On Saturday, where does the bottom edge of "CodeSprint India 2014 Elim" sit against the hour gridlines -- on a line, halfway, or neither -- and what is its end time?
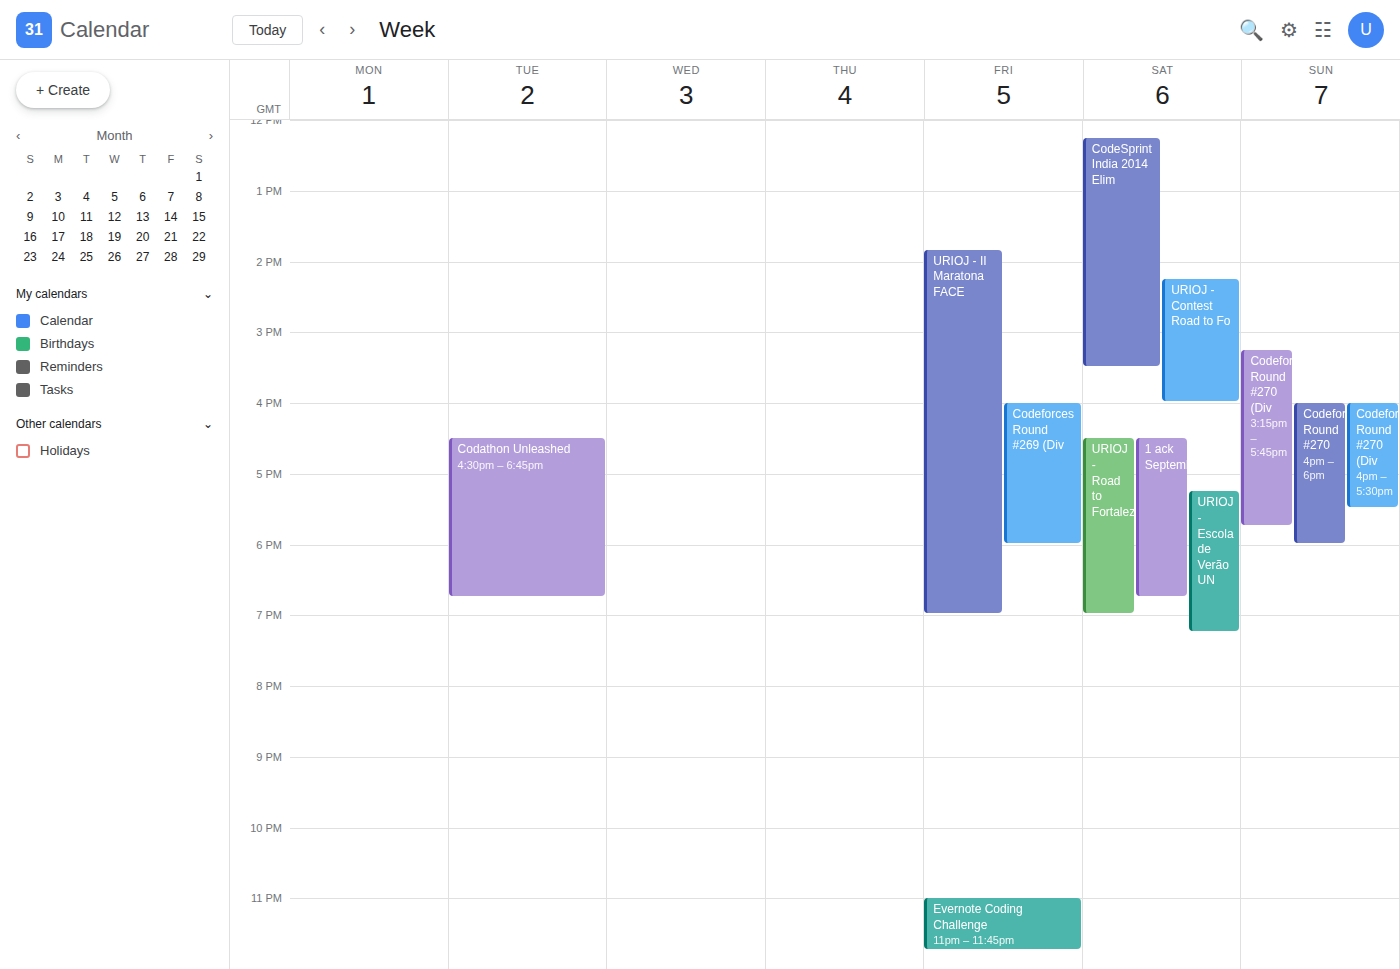
3:30 PM -- halfway between the 3 PM and 4 PM lines.